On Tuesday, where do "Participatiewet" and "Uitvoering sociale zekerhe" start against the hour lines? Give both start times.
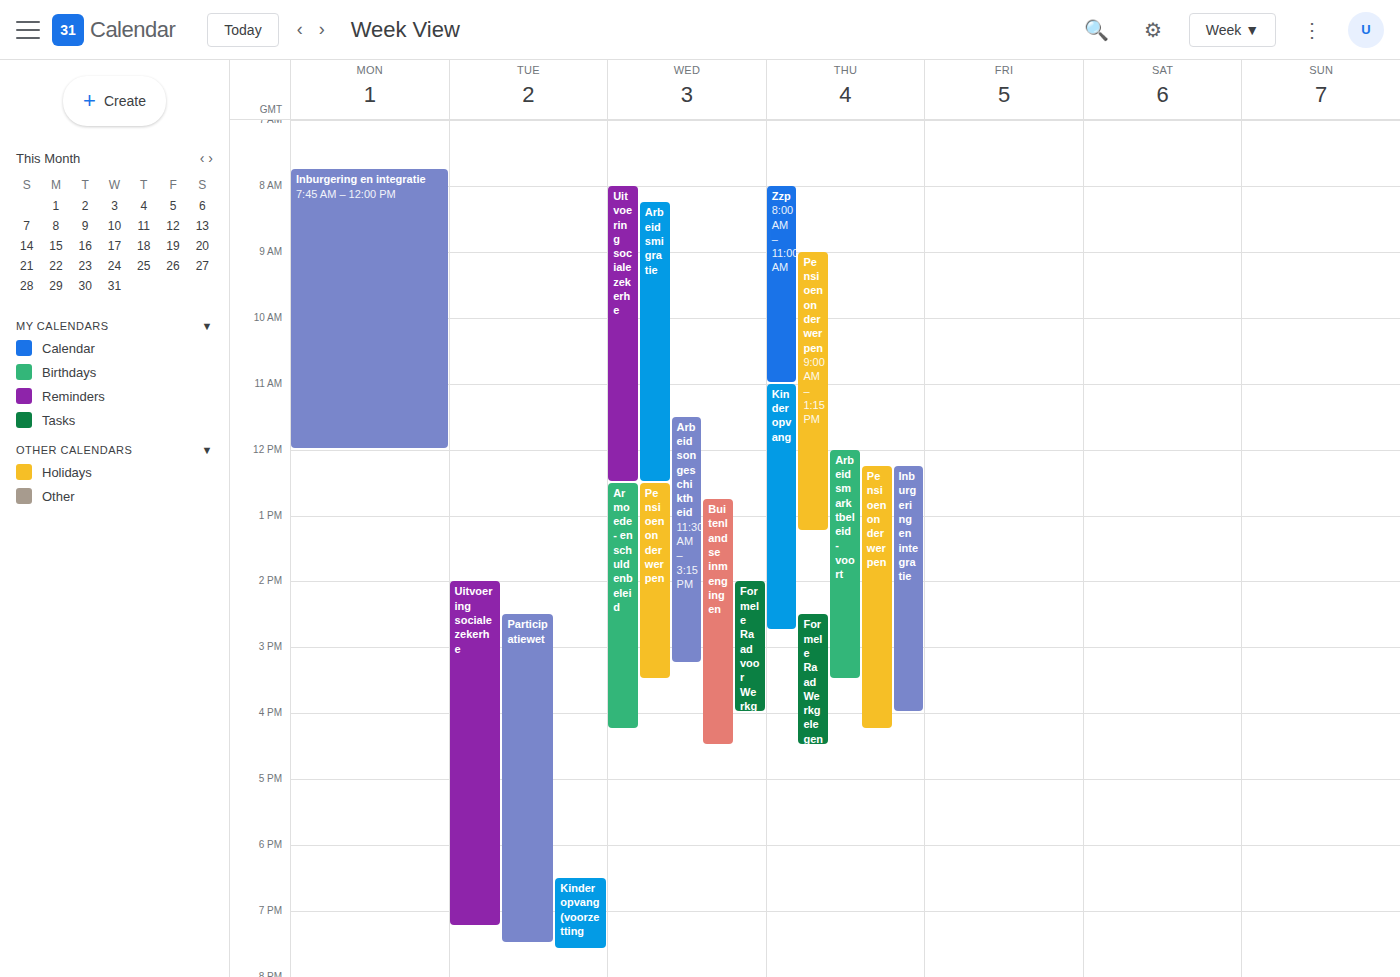
"Participatiewet": 2:30 PM, halfway between the 2 PM and 3 PM lines. "Uitvoering sociale zekerhe": 2:00 PM, exactly on the 2 PM line.